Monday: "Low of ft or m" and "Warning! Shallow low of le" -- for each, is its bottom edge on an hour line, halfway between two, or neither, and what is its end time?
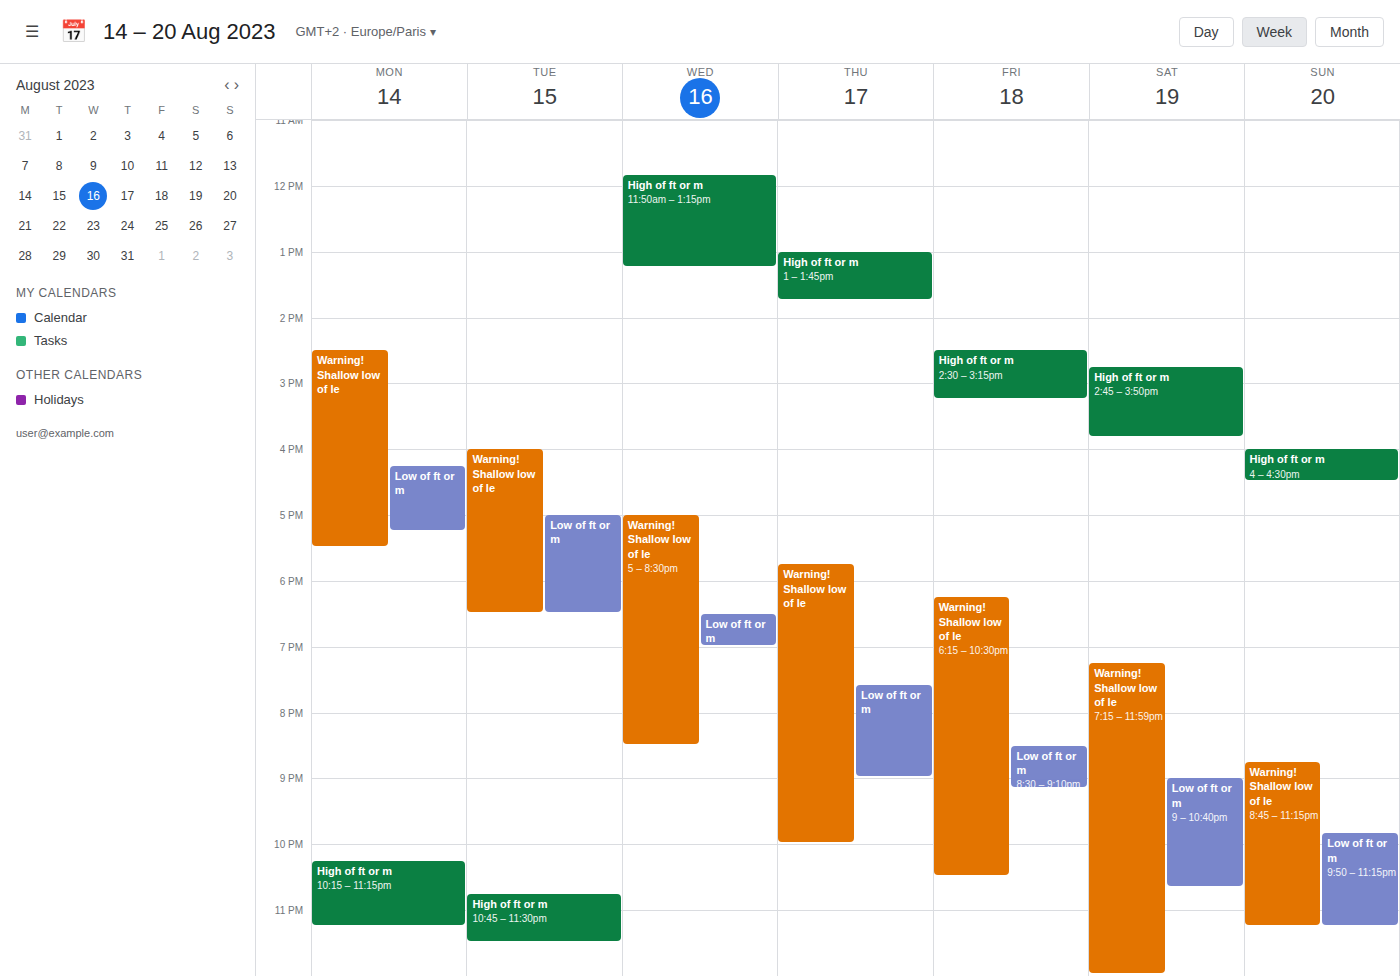
"Low of ft or m": 5:15 PM, neither: a quarter of the way from the 5 PM line to the 6 PM line. "Warning! Shallow low of le": 5:30 PM, halfway between the 5 PM and 6 PM lines.